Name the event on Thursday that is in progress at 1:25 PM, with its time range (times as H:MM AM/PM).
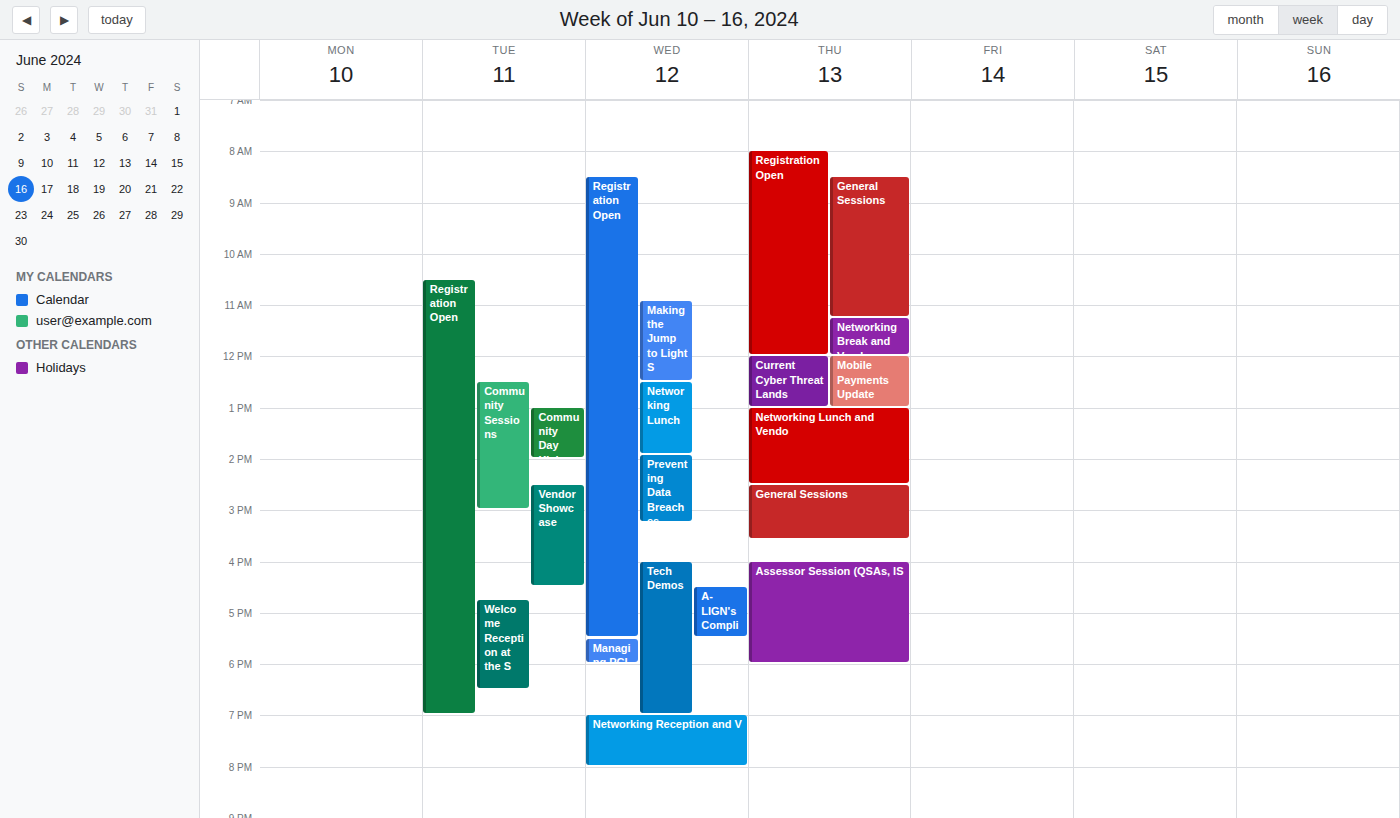
"Networking Lunch and Vendo", 1:00 PM to 2:30 PM